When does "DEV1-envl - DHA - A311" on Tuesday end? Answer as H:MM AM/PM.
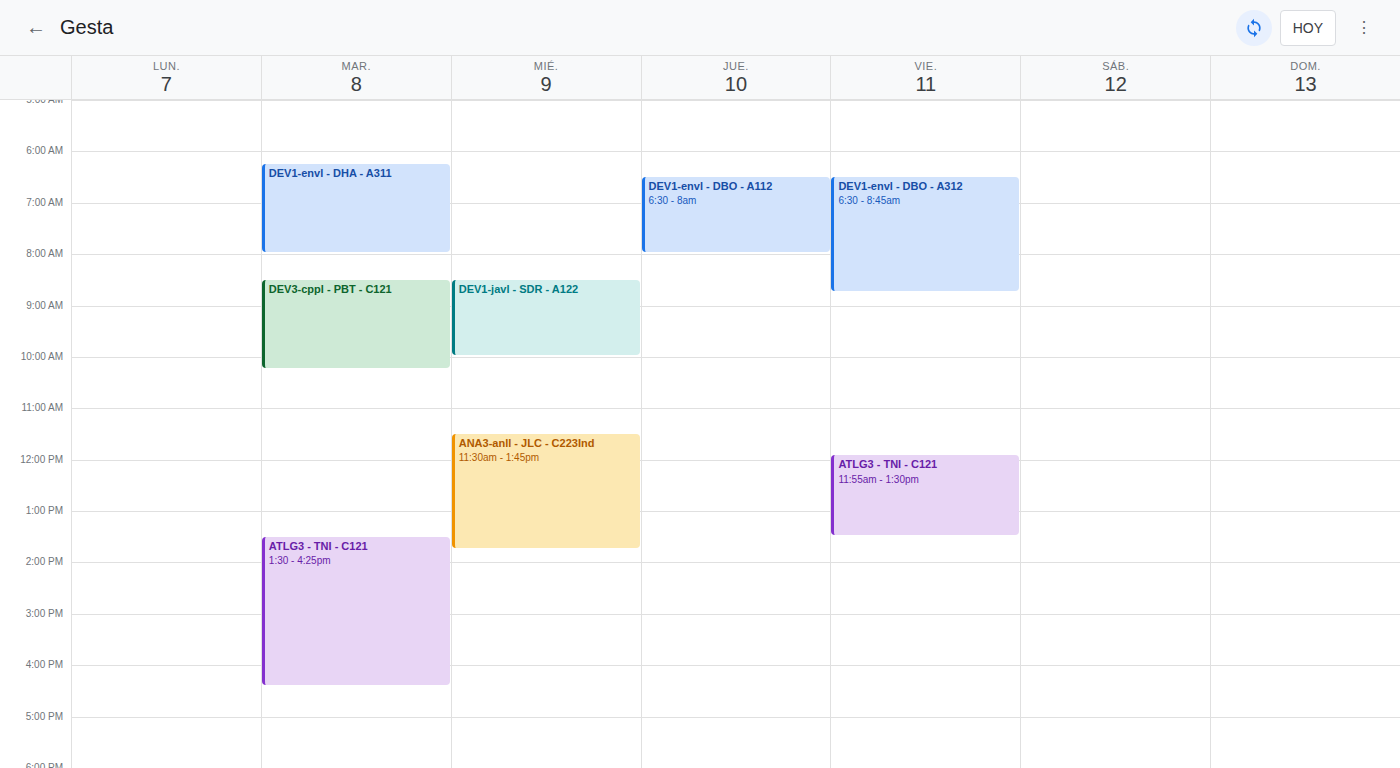
8:00 AM